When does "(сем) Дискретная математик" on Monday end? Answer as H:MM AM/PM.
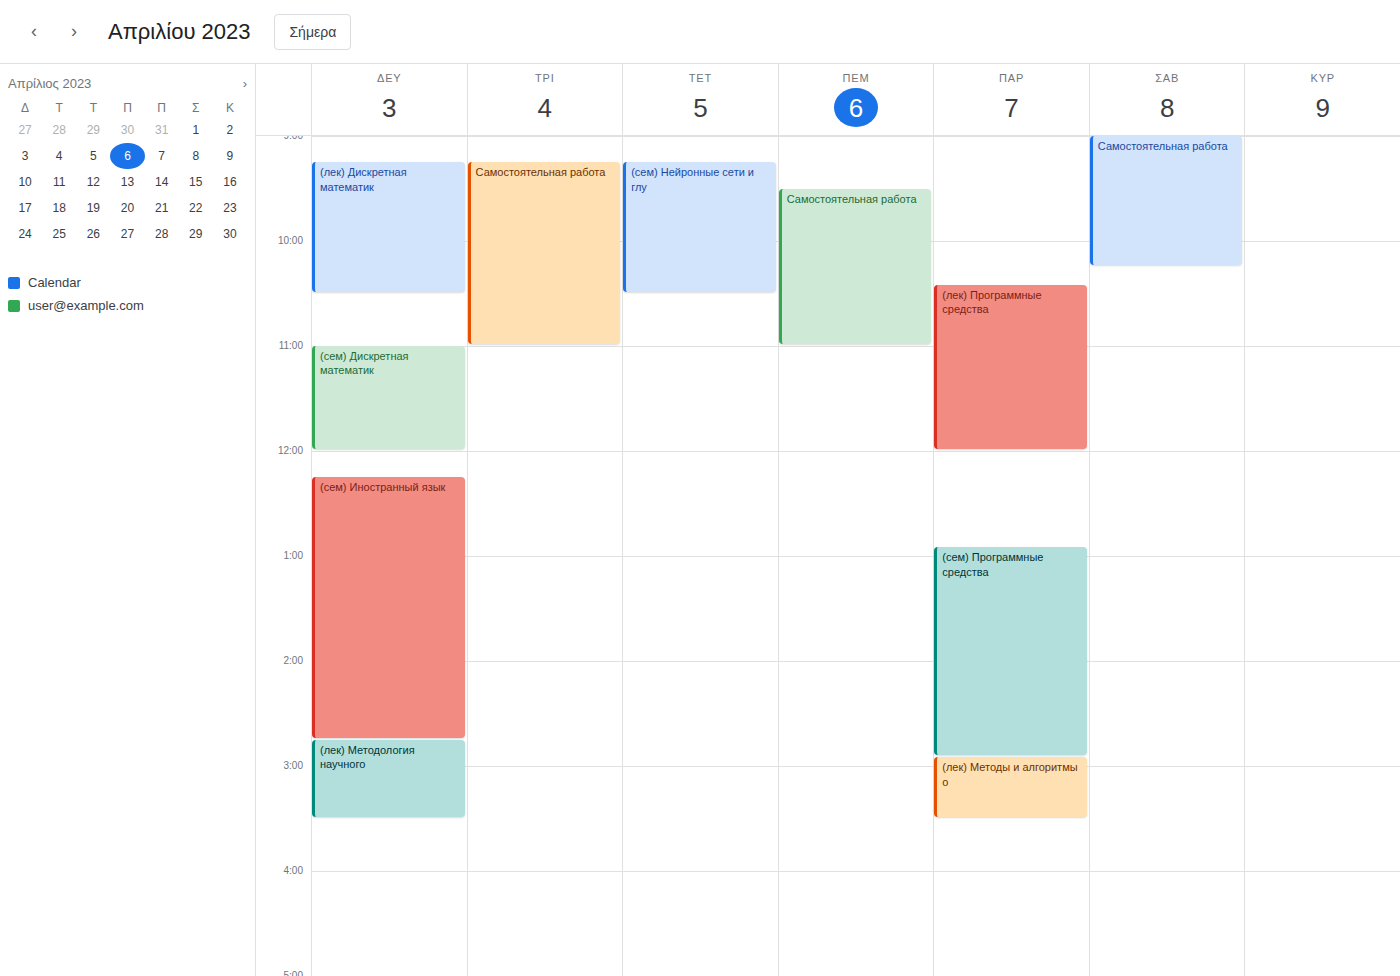
12:00 PM